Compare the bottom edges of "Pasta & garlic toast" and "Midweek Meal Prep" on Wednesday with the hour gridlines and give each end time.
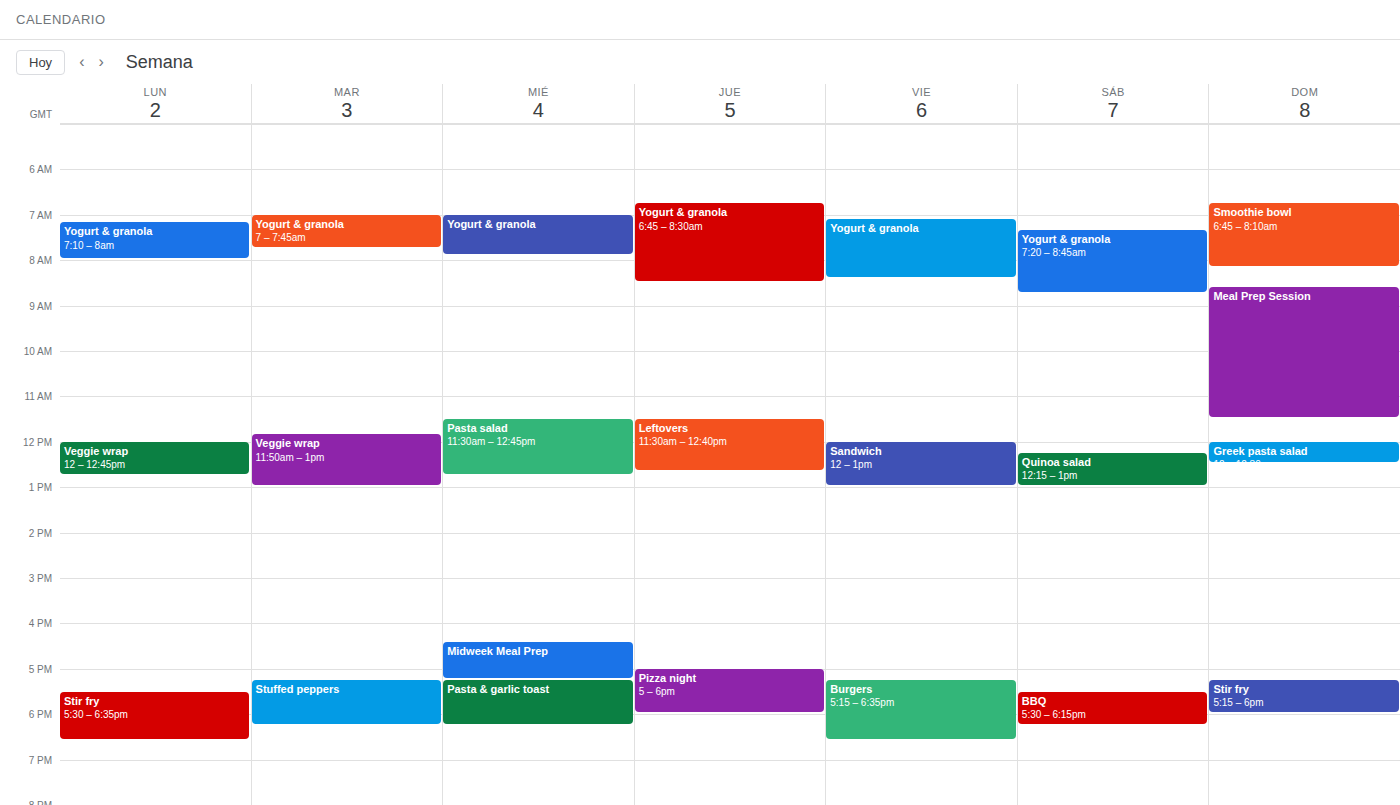
"Pasta & garlic toast": 18:15, neither: a quarter of the way from the 18:00 line to the 19:00 line. "Midweek Meal Prep": 17:15, neither: a quarter of the way from the 17:00 line to the 18:00 line.